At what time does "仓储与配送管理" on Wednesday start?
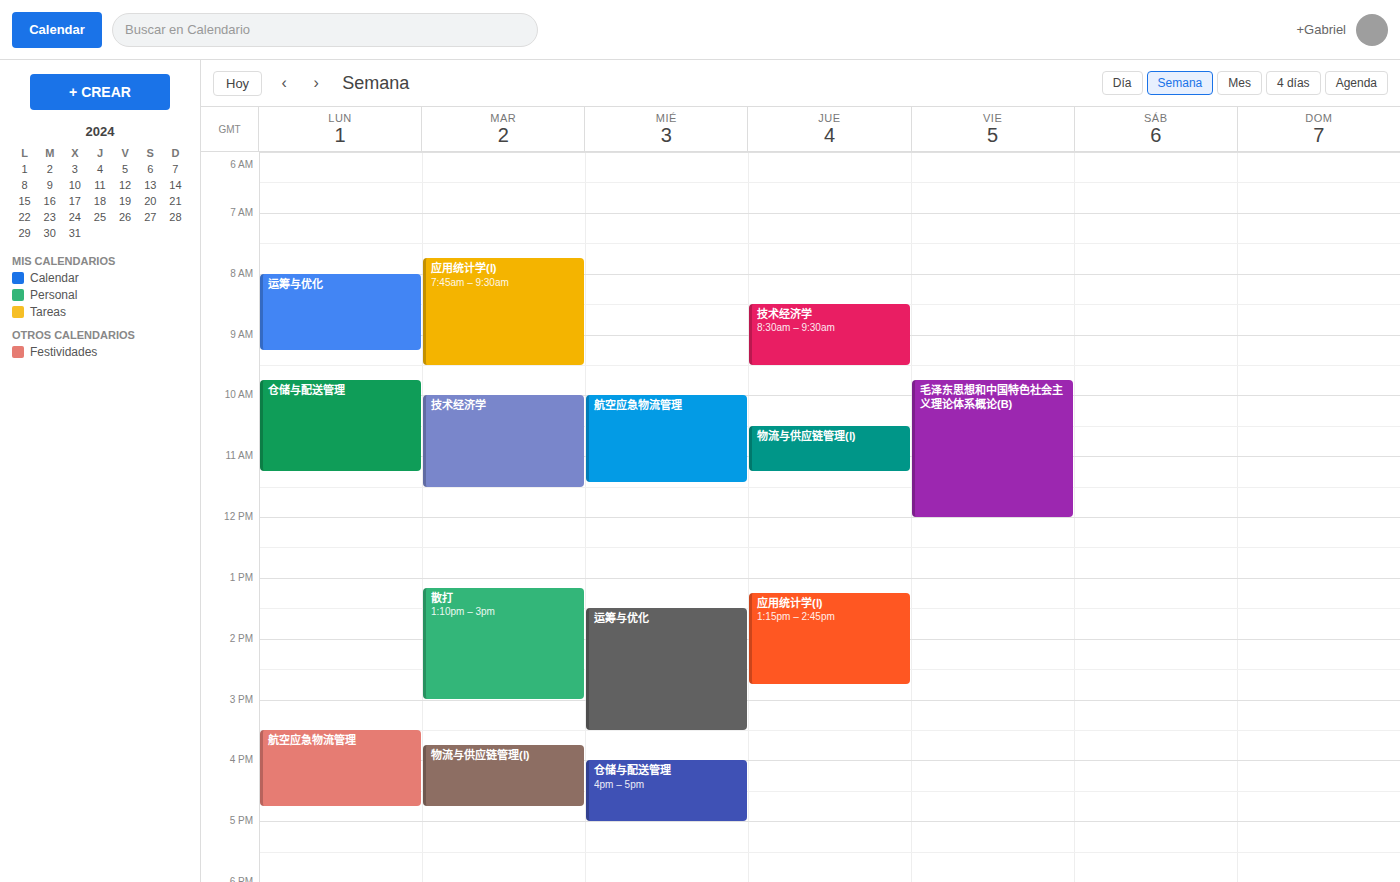
4:00 PM